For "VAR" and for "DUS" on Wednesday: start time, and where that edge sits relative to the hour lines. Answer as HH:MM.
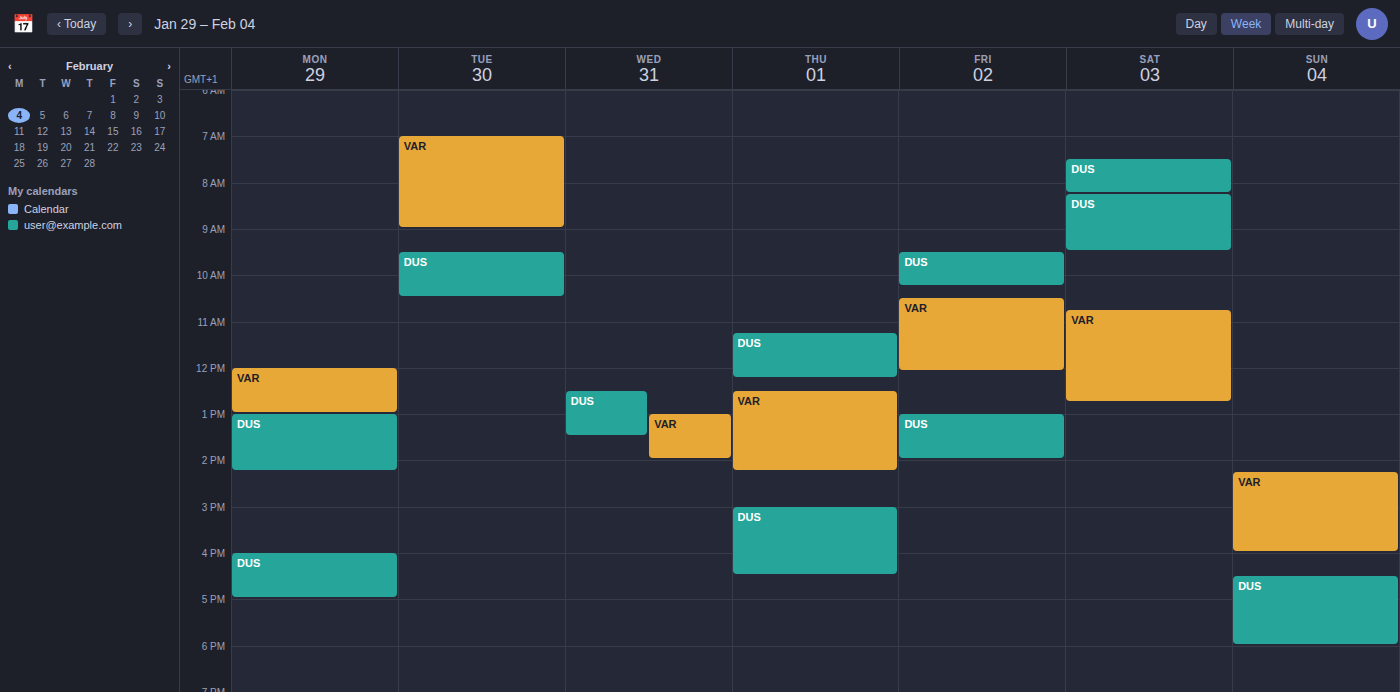
"VAR": 13:00, exactly on the 13:00 line. "DUS": 12:30, halfway between the 12:00 and 13:00 lines.